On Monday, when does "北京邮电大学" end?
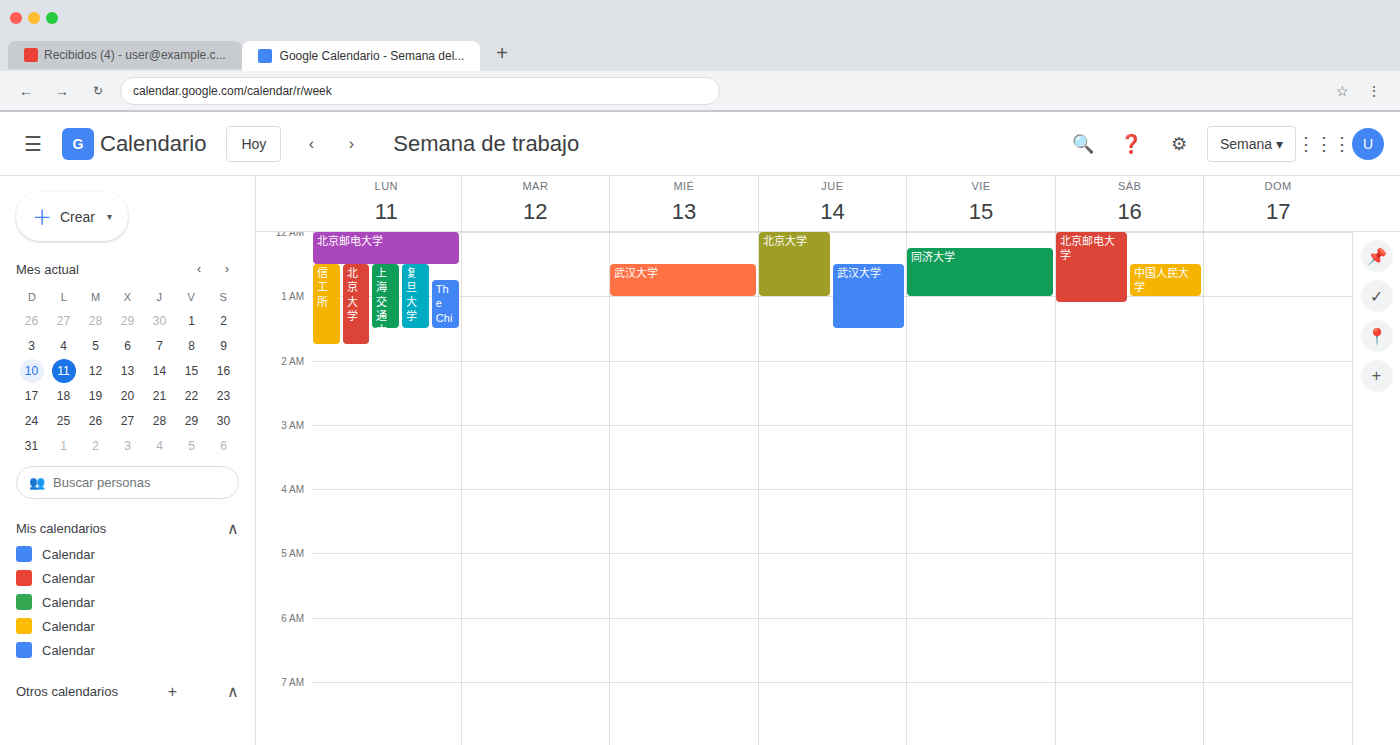
12:30 AM